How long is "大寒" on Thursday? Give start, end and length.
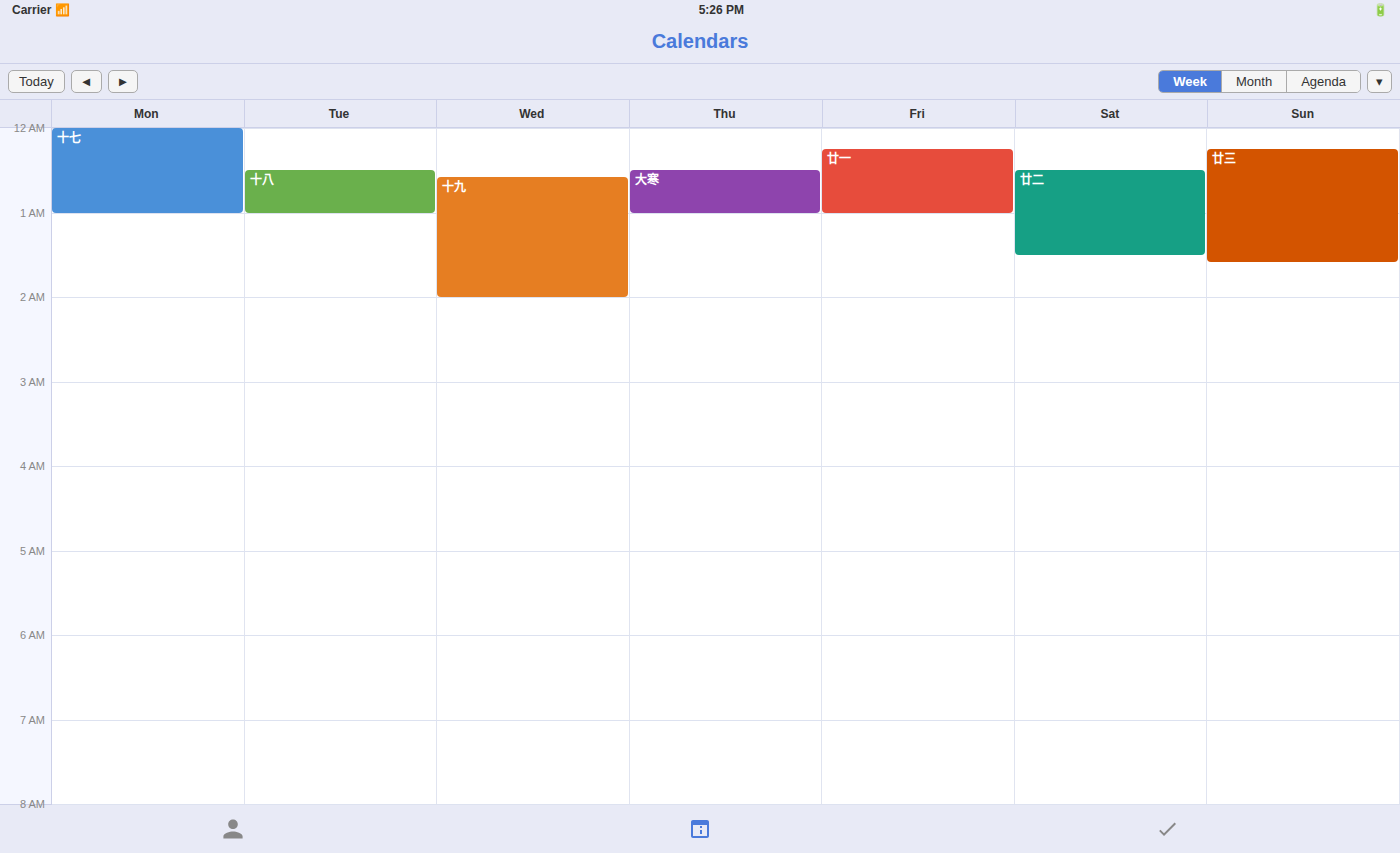
00:30 to 01:00, 30 minutes